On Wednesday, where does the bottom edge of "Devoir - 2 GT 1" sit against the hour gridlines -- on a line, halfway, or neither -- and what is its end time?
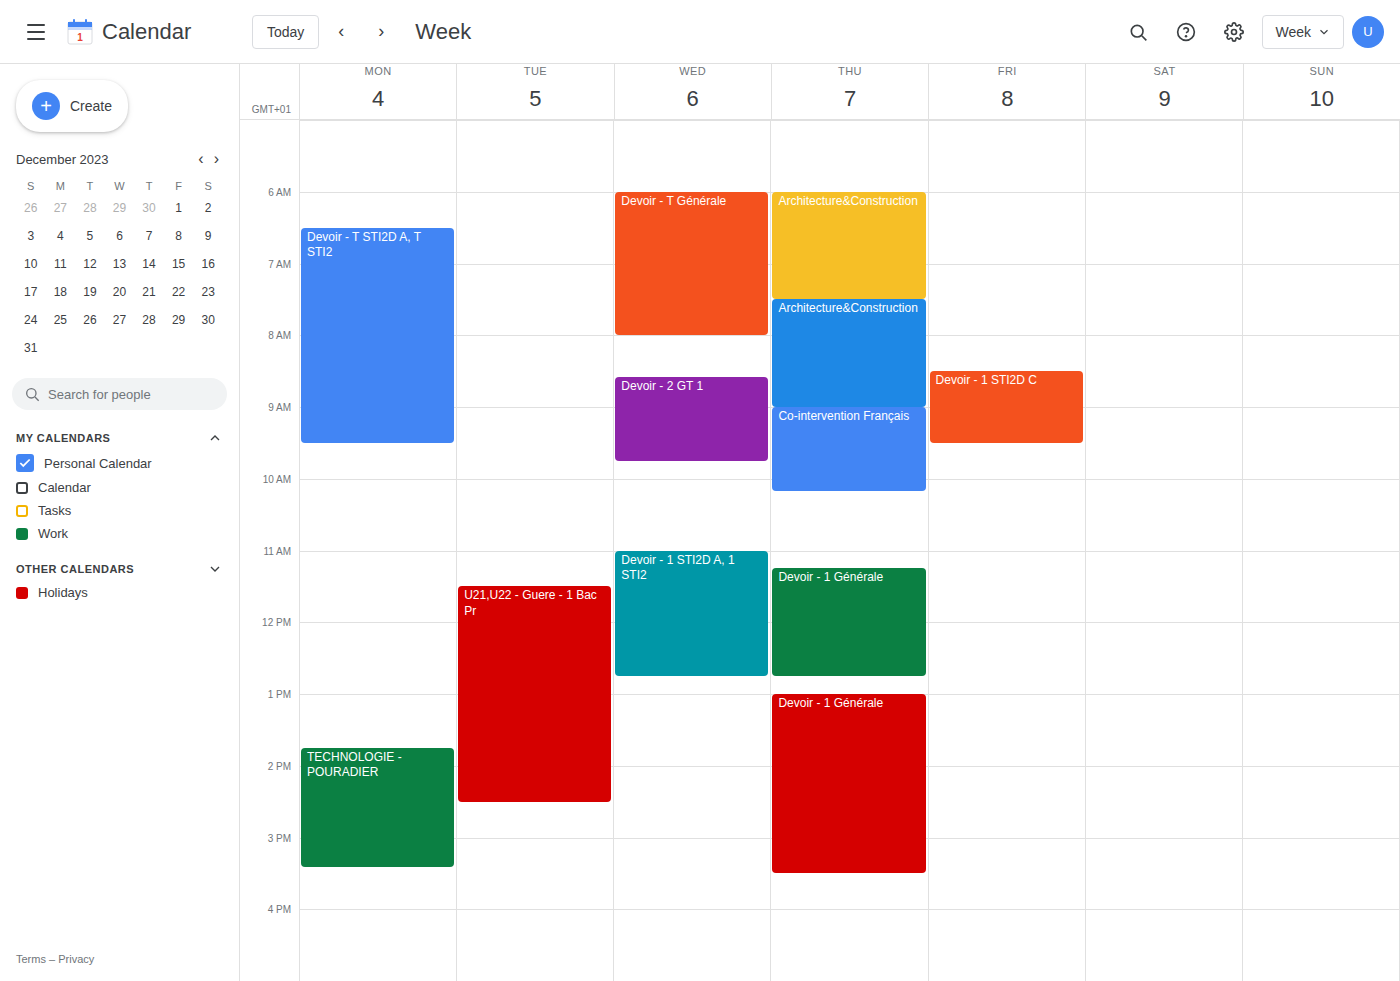
9:45 AM -- neither: three quarters of the way from the 9 AM line to the 10 AM line.